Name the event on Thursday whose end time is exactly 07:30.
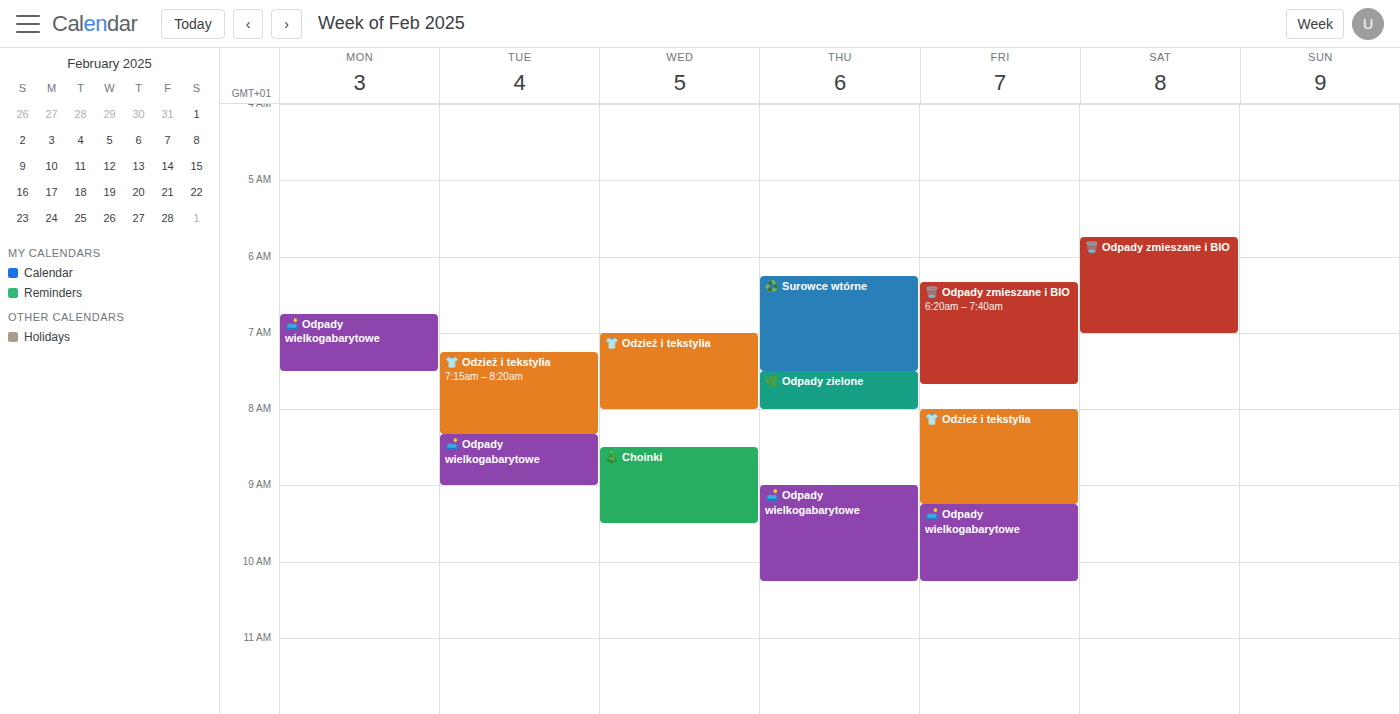
"♻️ Surowce wtórne"